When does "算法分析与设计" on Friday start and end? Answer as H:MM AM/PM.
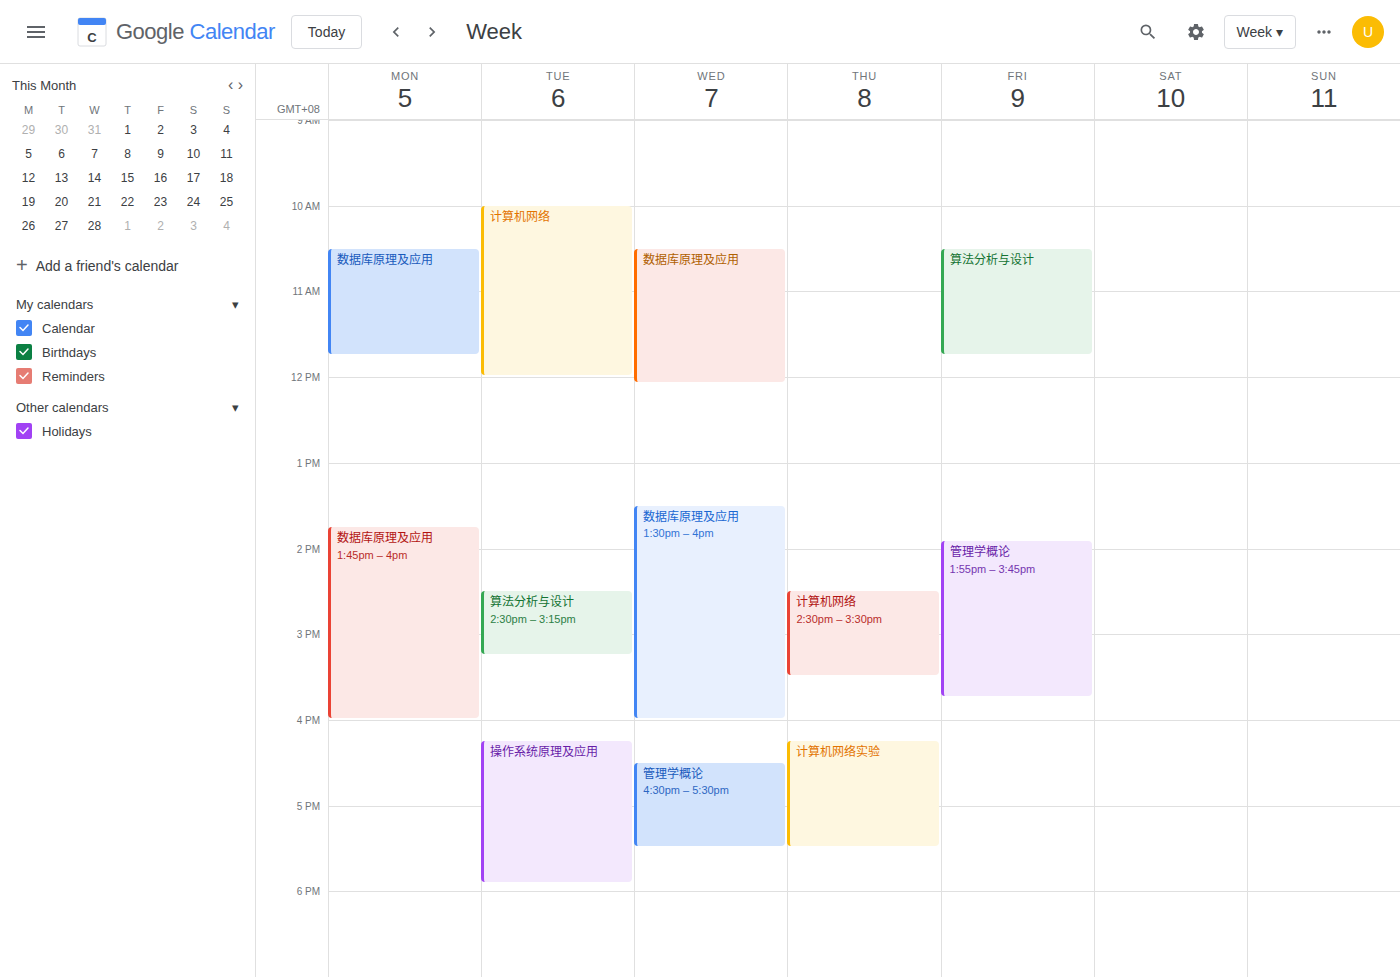
10:30 AM to 11:45 AM